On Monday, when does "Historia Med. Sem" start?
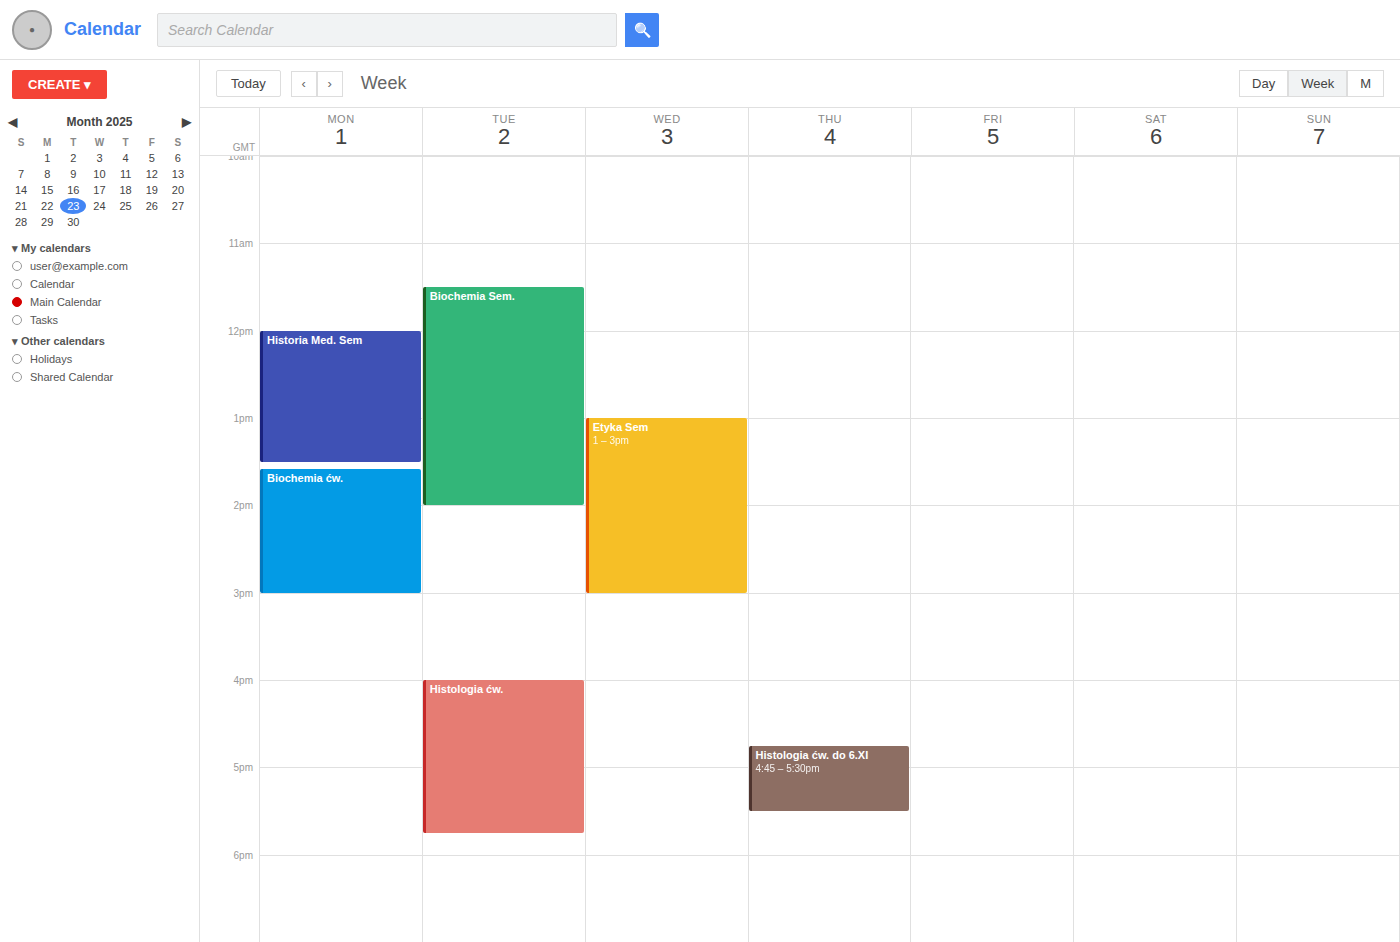
12:00 PM